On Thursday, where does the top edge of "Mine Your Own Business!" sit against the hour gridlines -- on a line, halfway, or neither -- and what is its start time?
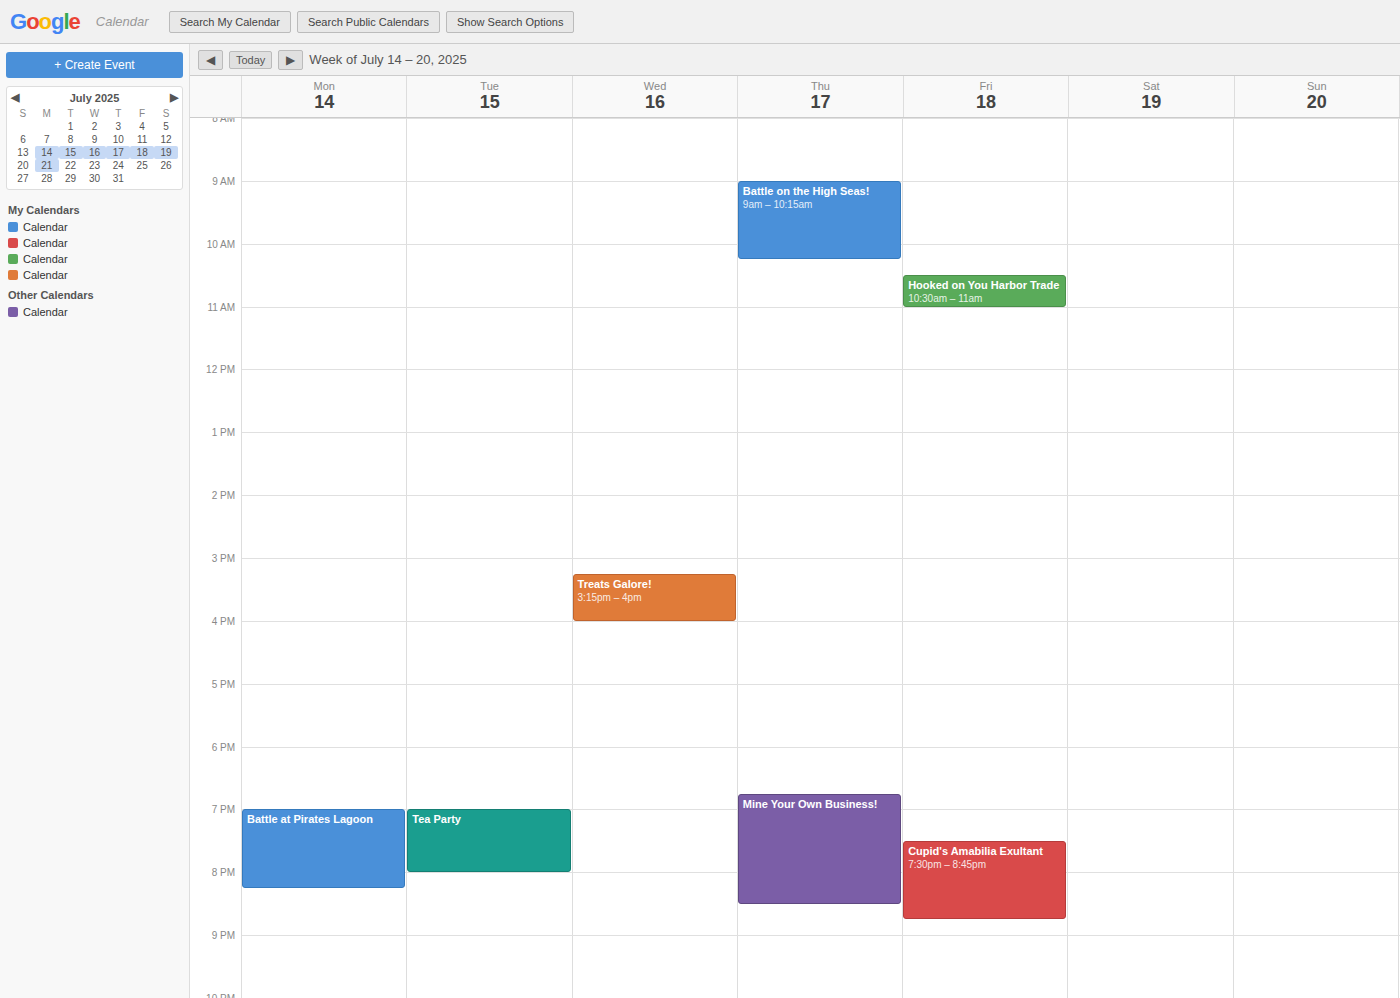
6:45 PM -- neither: three quarters of the way from the 6 PM line to the 7 PM line.